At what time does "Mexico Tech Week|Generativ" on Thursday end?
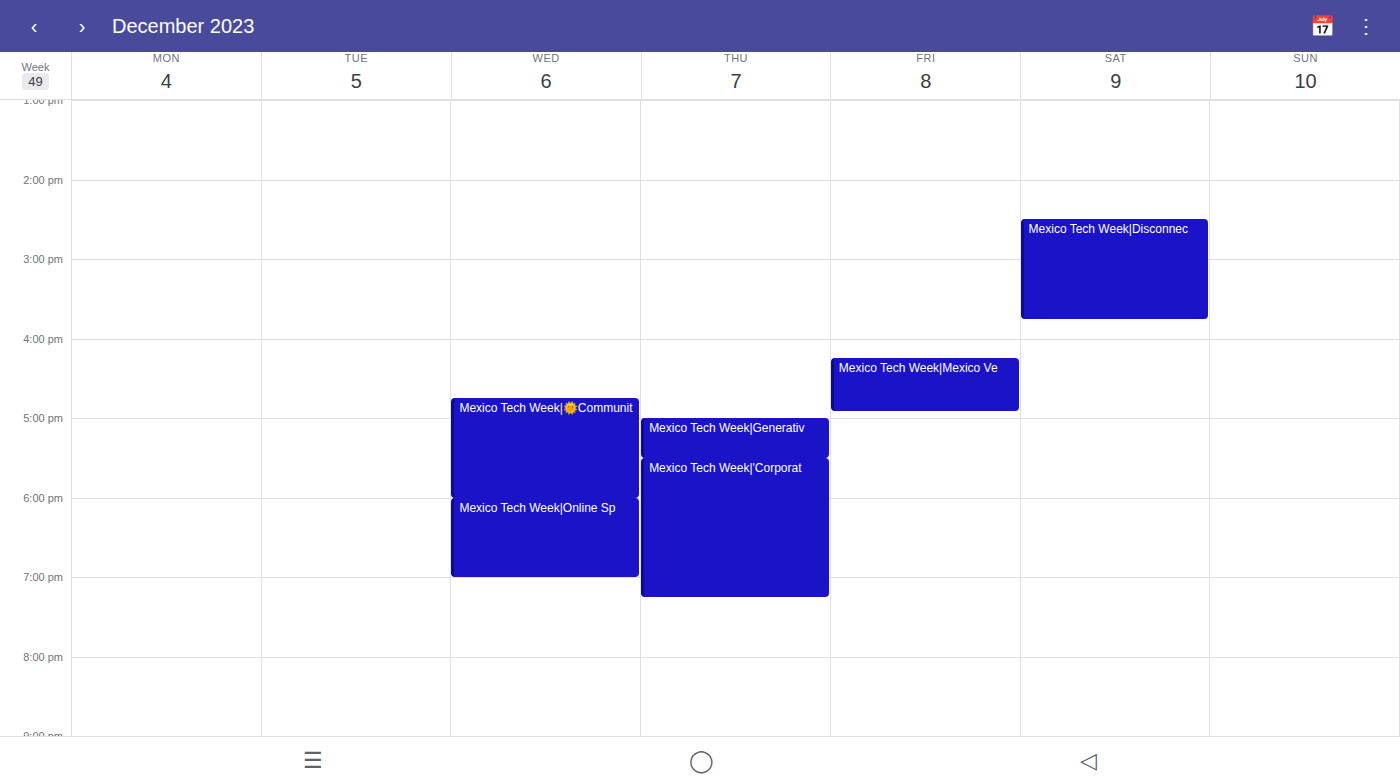
5:30 PM